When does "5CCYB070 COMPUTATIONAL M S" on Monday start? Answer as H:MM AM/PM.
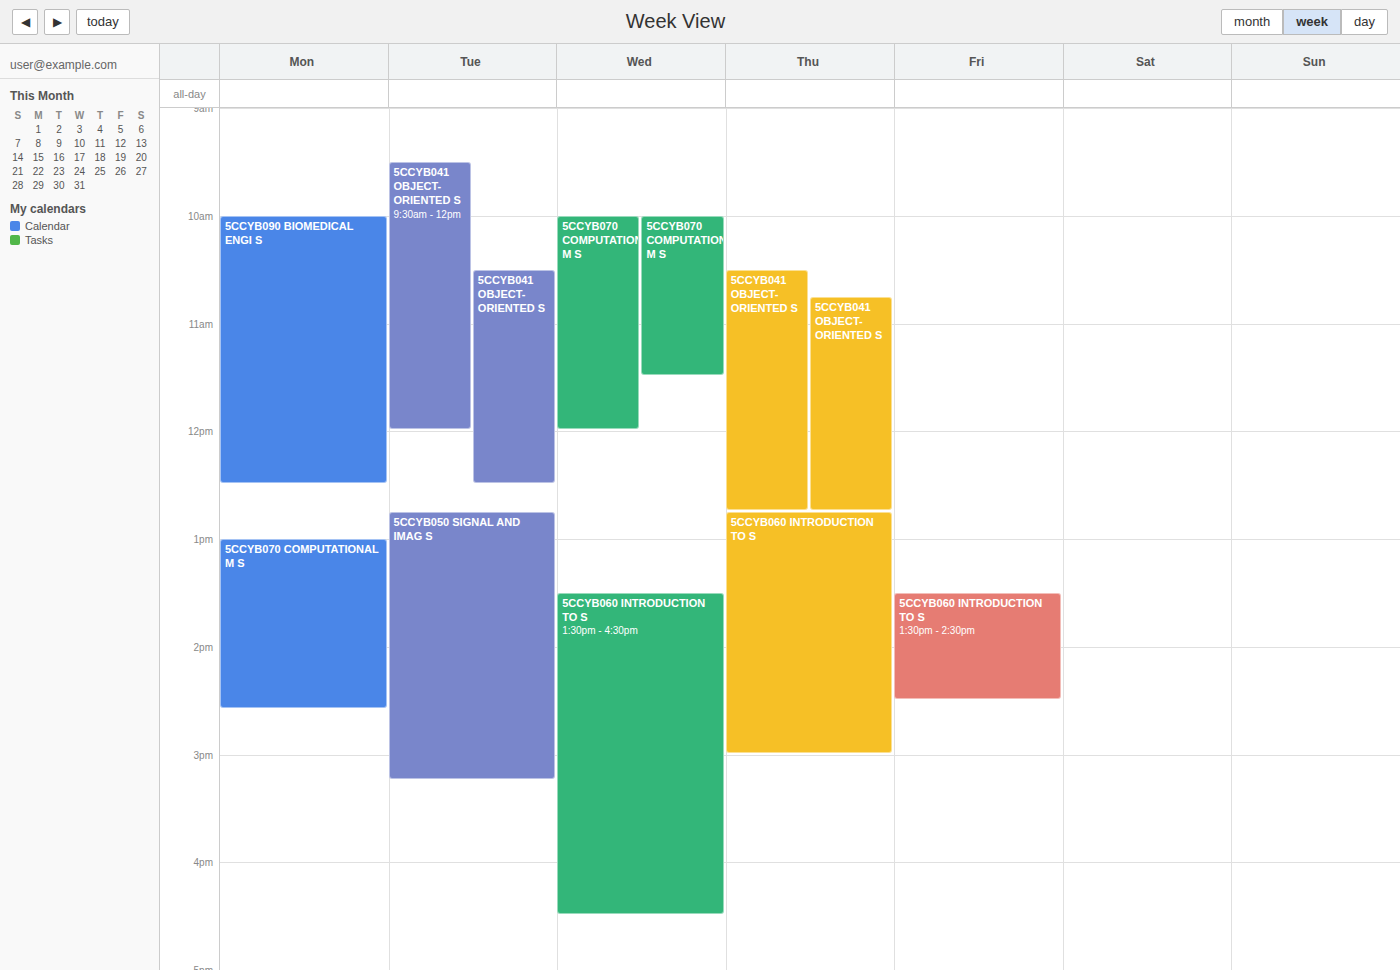
1:00 PM